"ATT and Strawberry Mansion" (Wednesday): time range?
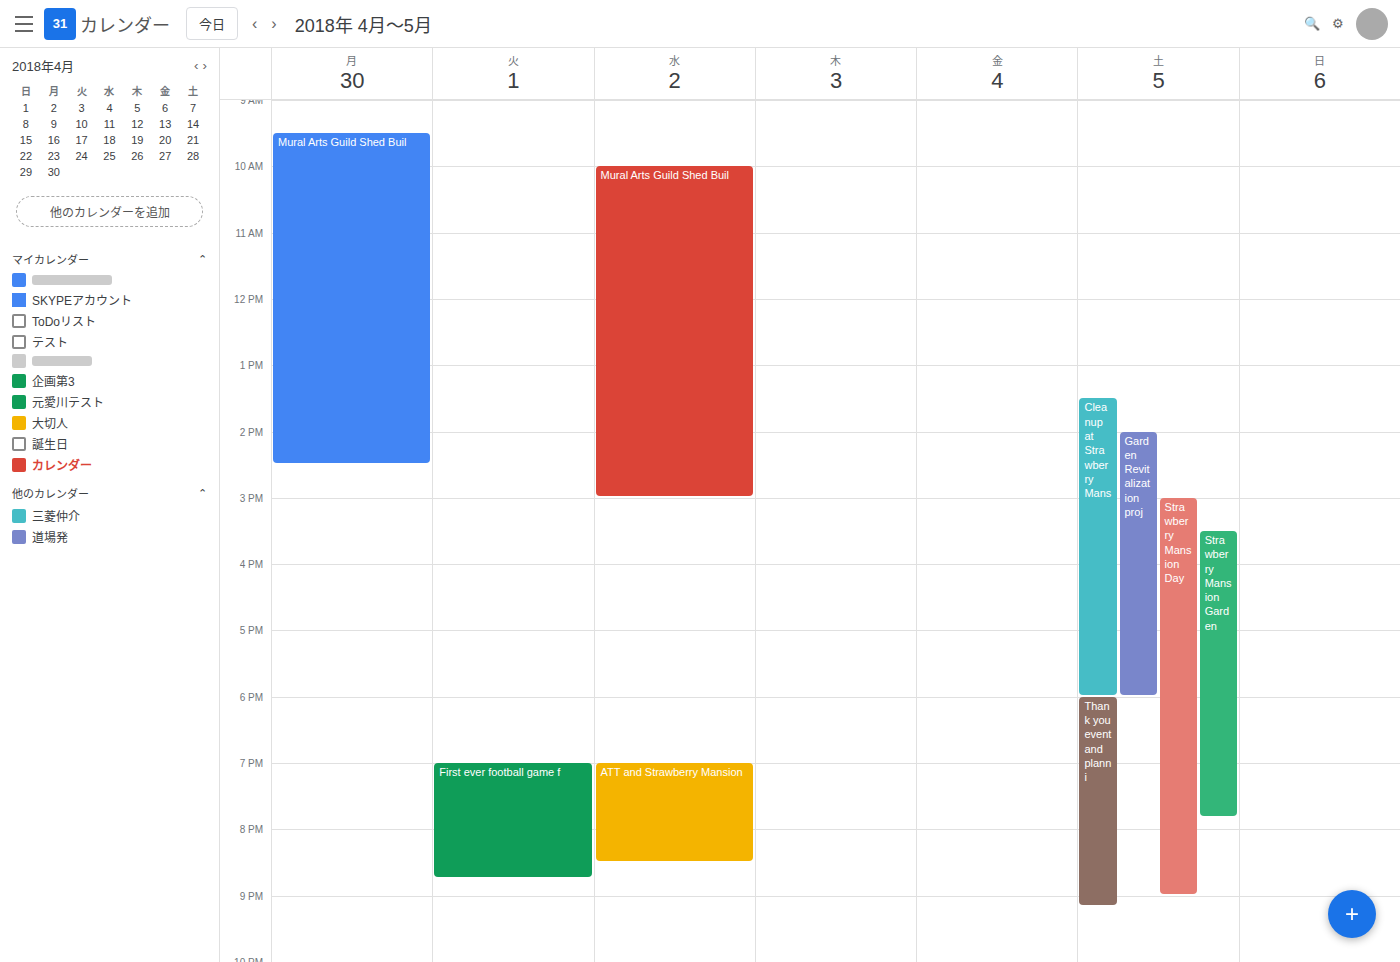
19:00 to 20:30